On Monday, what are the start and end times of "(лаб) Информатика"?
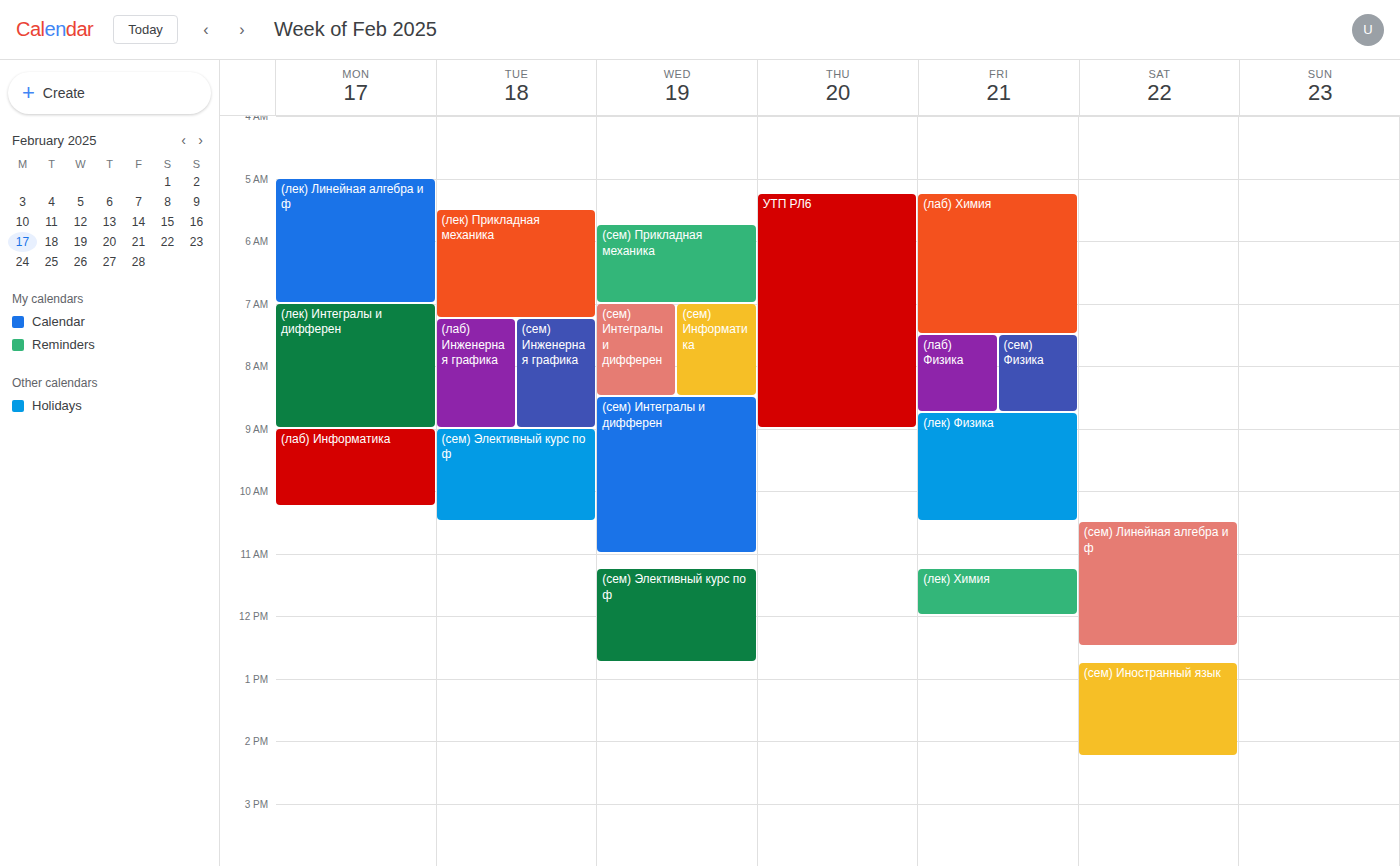
9:00 AM to 10:15 AM